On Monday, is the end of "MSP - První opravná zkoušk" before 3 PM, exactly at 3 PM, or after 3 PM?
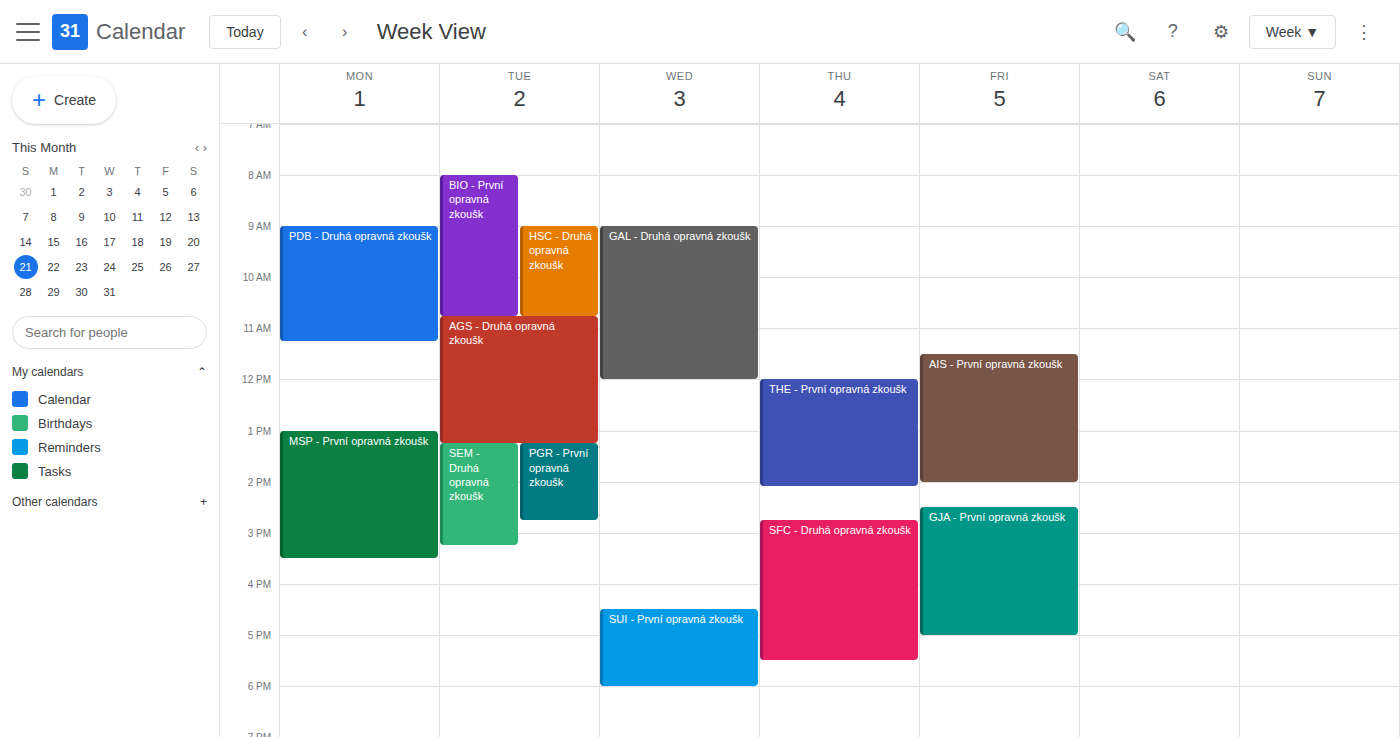
3:30 PM -- after 3 PM, 30 minutes below the 3 PM line.